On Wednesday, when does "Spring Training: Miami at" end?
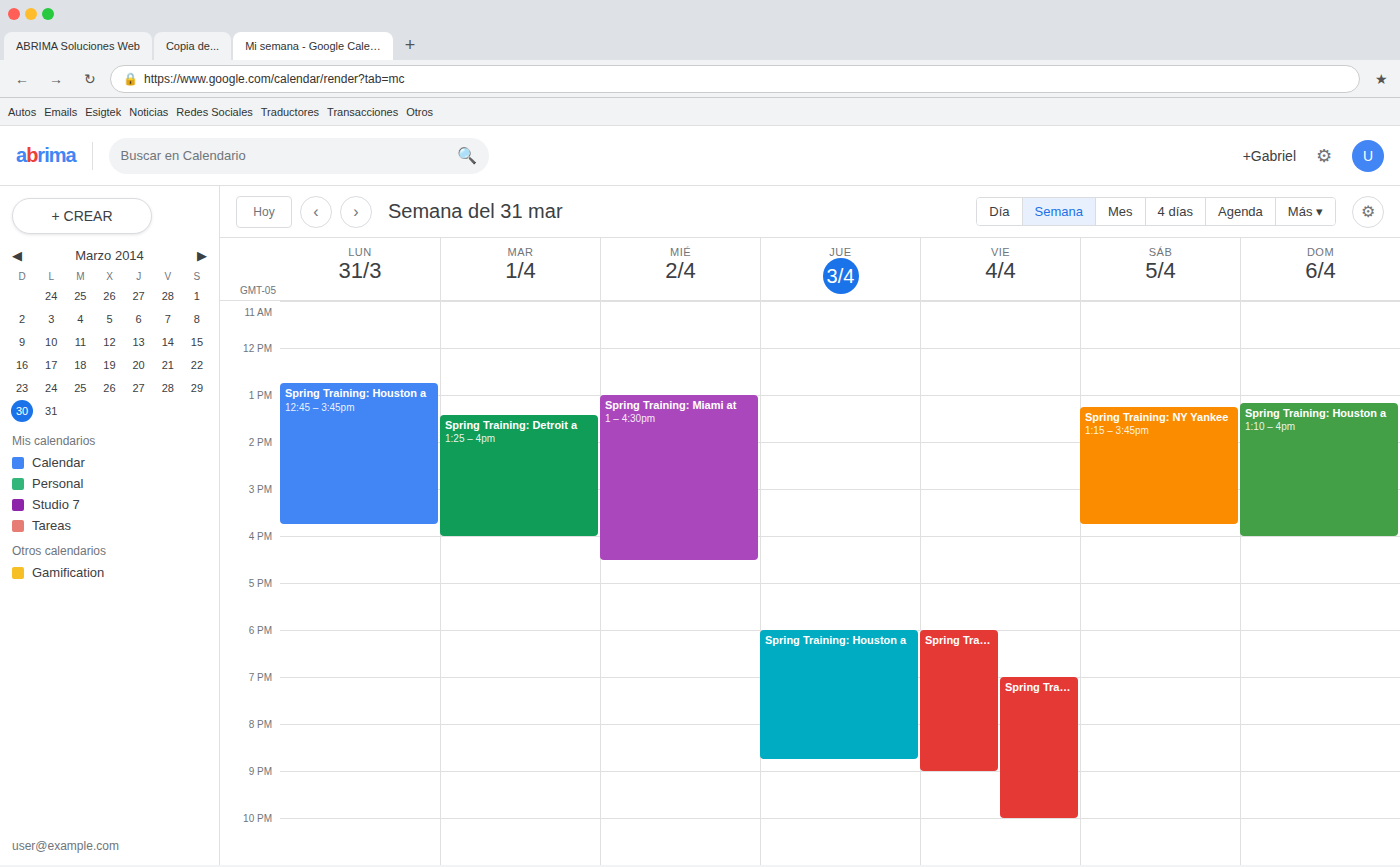
4:30 PM